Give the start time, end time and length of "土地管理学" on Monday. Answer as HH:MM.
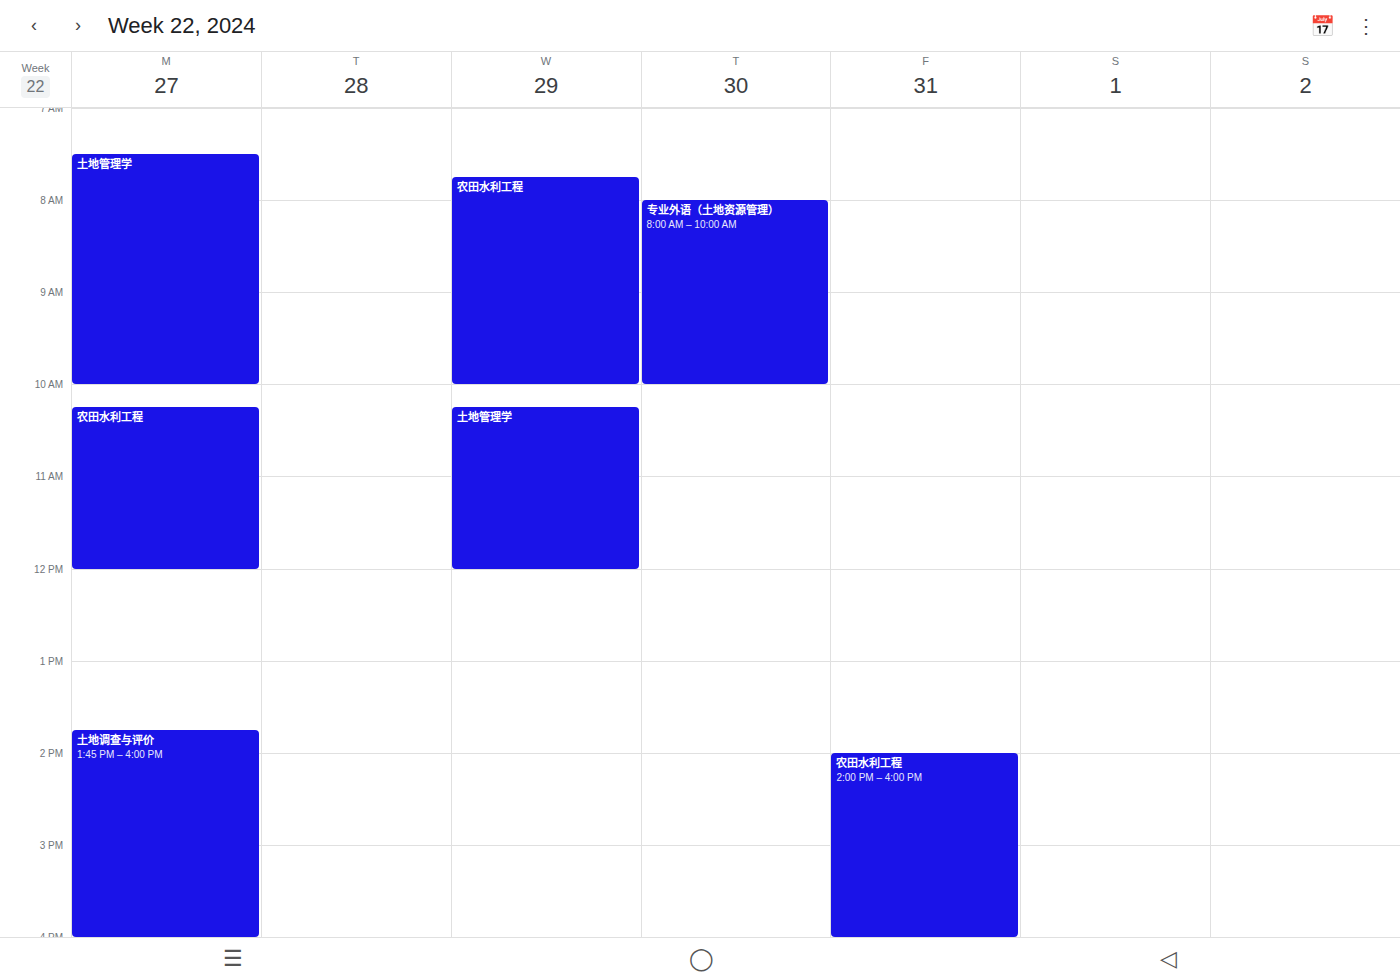
07:30 to 10:00, 2 hours 30 minutes